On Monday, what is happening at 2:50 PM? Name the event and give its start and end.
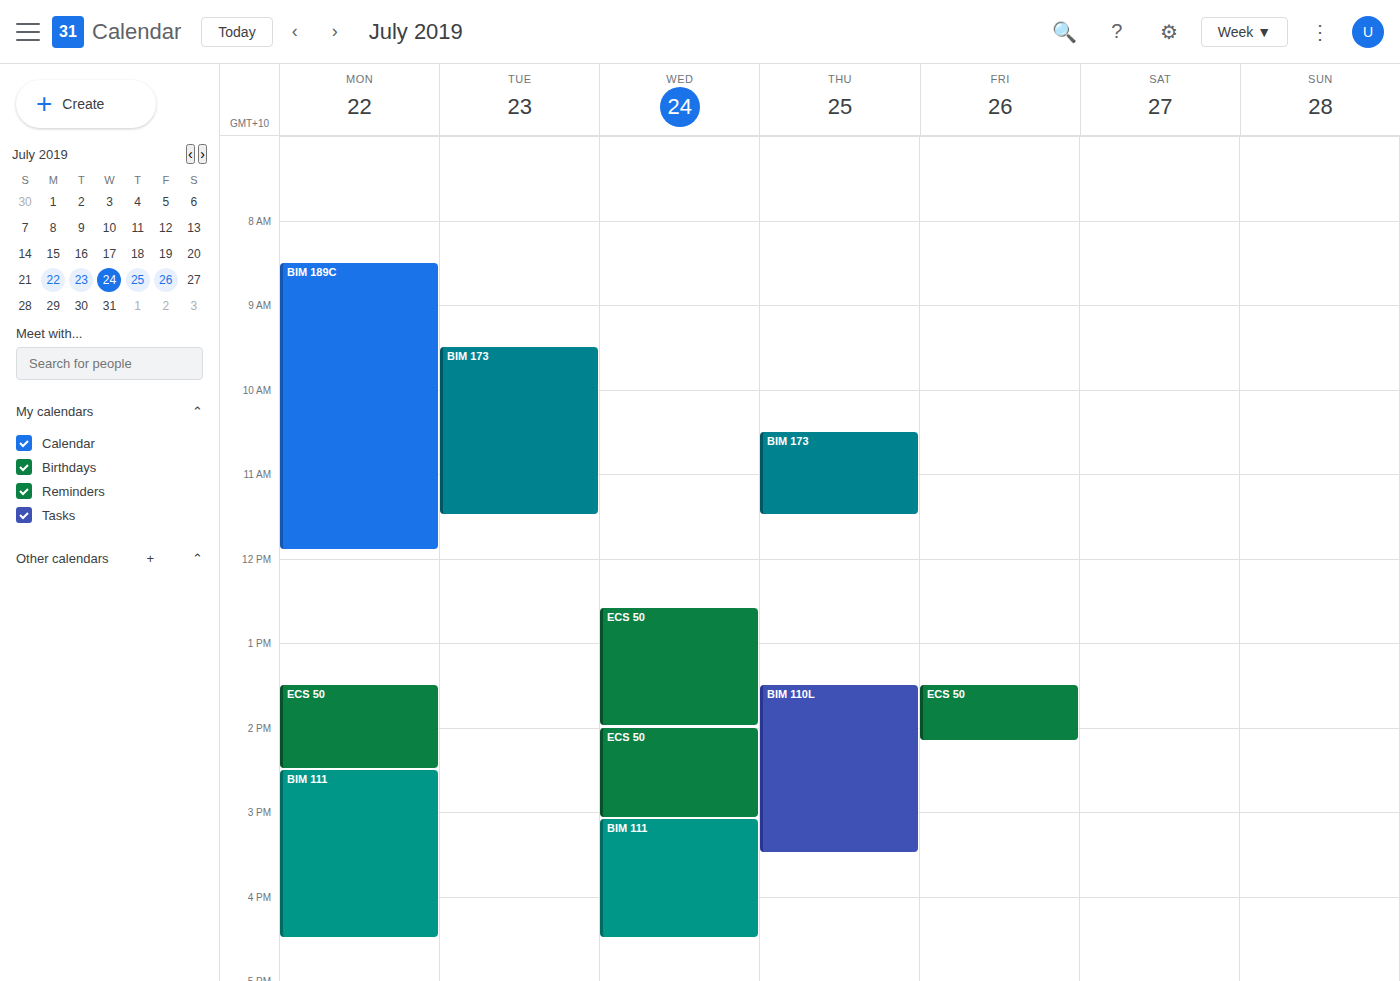
"BIM 111", 2:30 PM to 4:30 PM